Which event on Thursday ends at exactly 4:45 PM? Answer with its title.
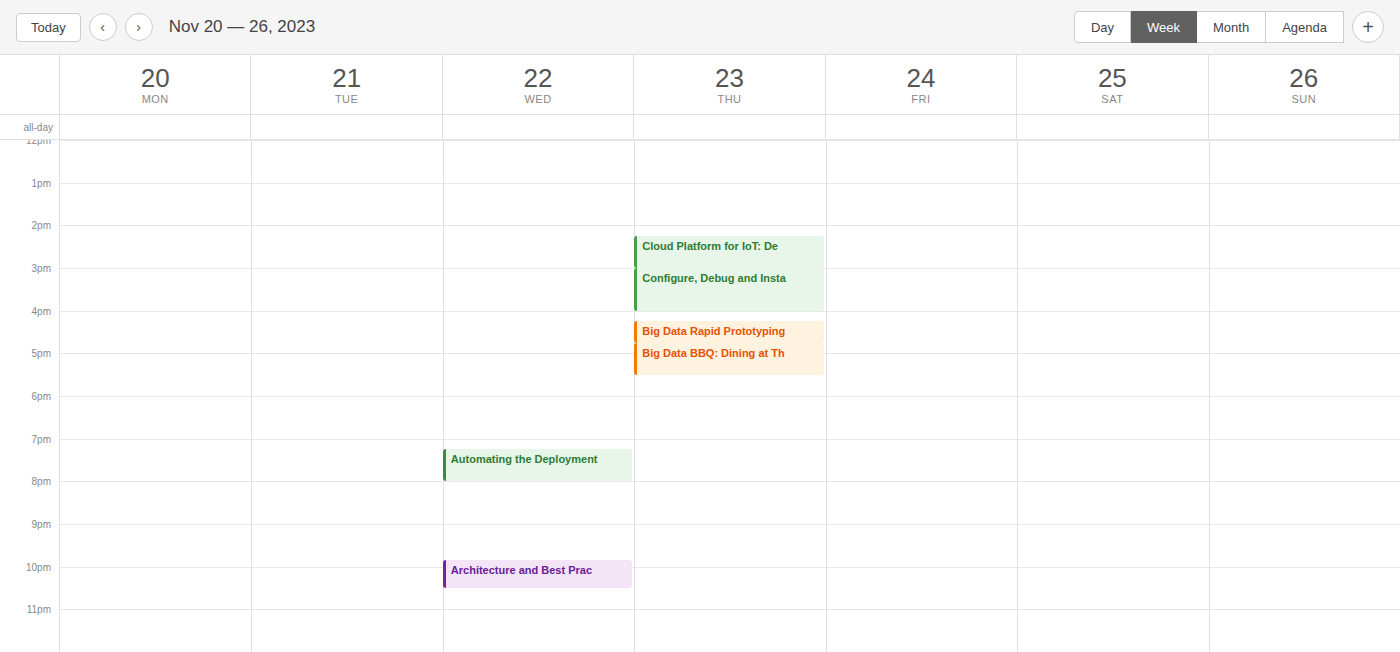
"Big Data Rapid Prototyping"